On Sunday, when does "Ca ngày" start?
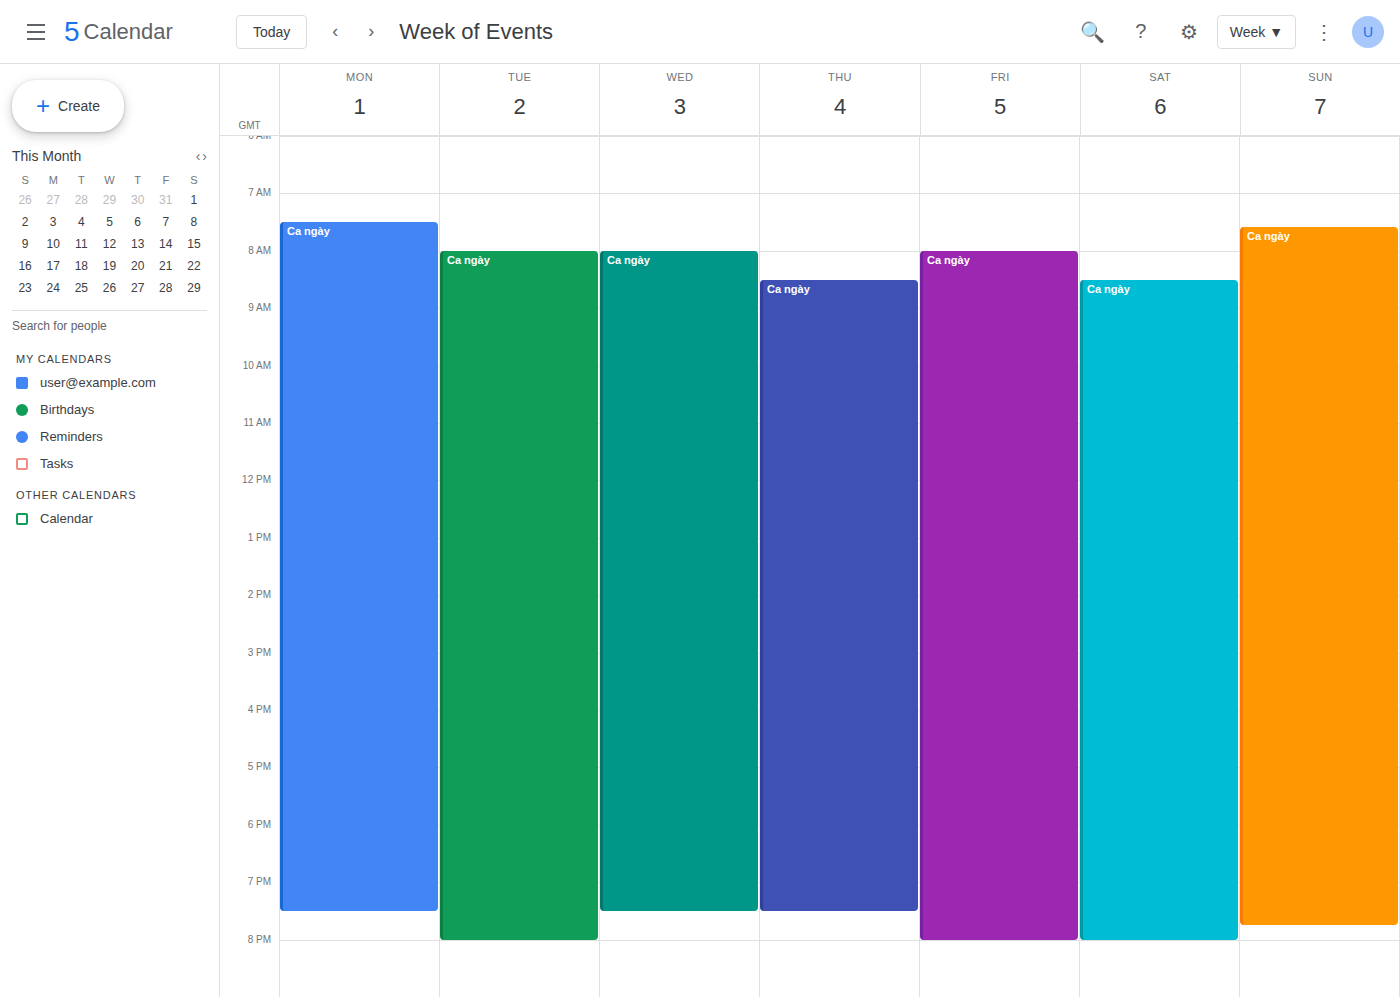
7:35 AM